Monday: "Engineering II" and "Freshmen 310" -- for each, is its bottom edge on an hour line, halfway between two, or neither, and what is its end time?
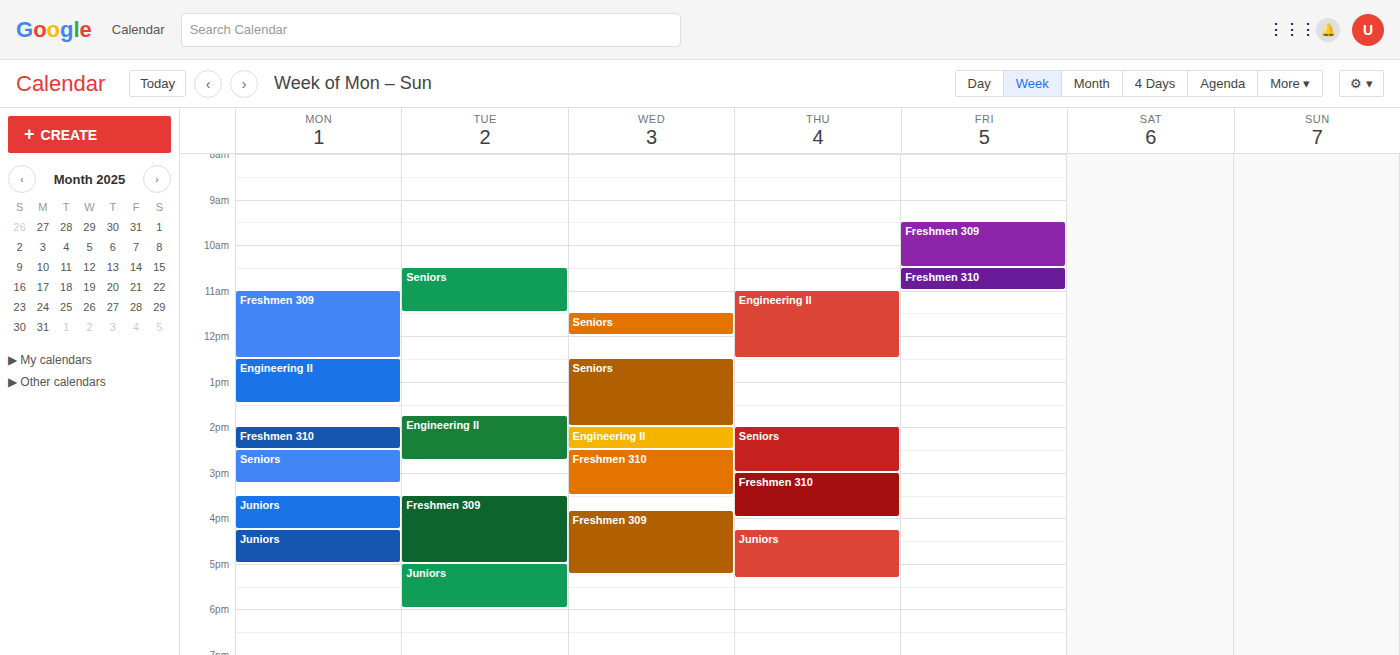
"Engineering II": 1:30 PM, halfway between the 1 PM and 2 PM lines. "Freshmen 310": 2:30 PM, halfway between the 2 PM and 3 PM lines.